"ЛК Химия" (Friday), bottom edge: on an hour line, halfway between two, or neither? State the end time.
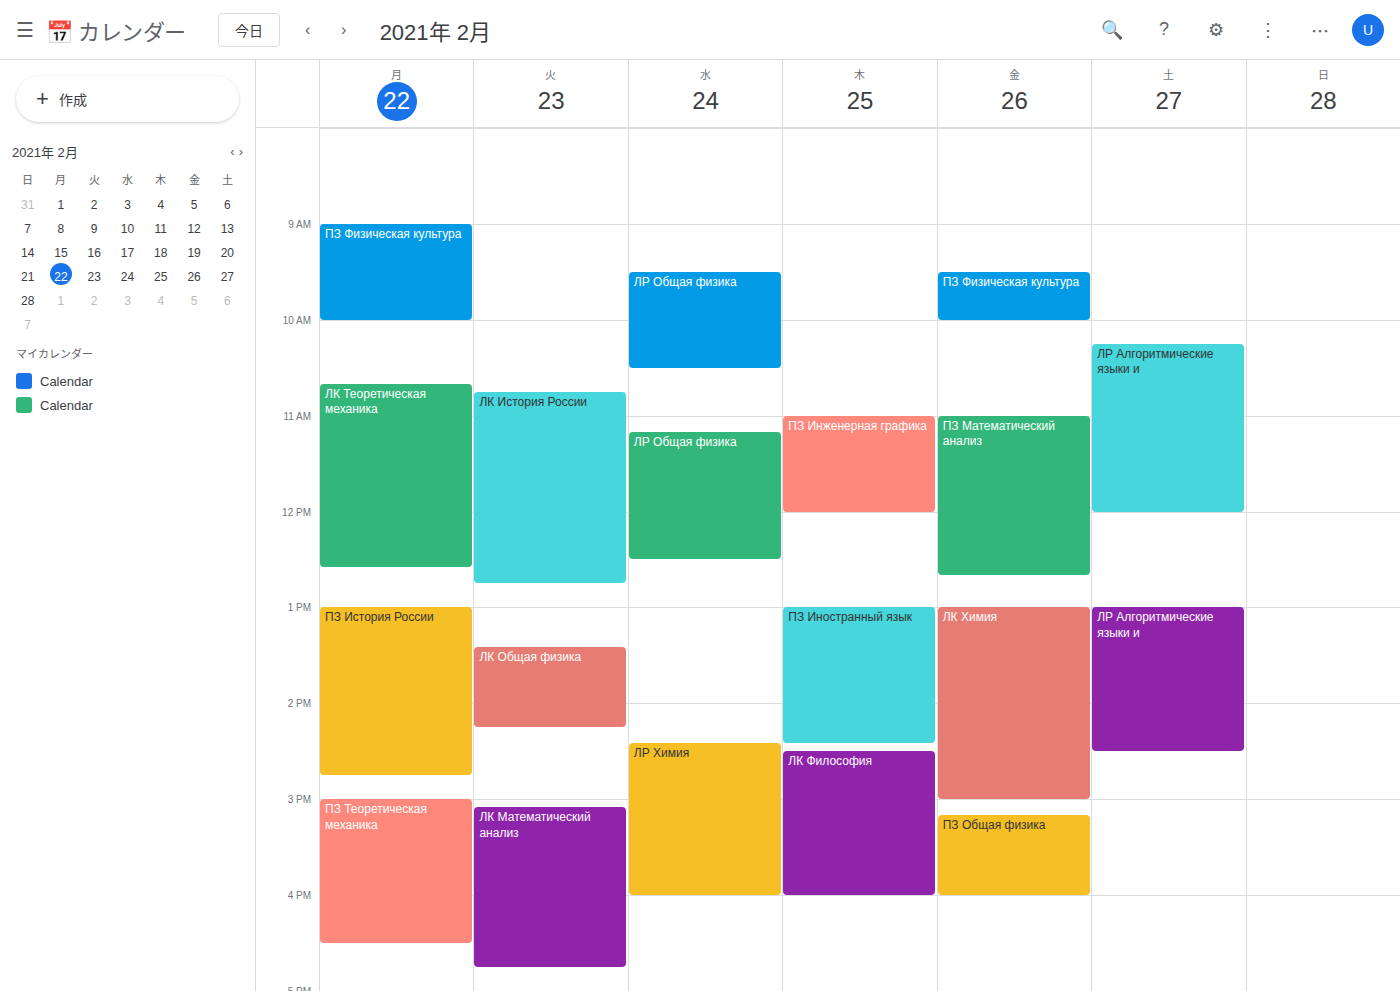
15:00 -- exactly on the 15:00 line.